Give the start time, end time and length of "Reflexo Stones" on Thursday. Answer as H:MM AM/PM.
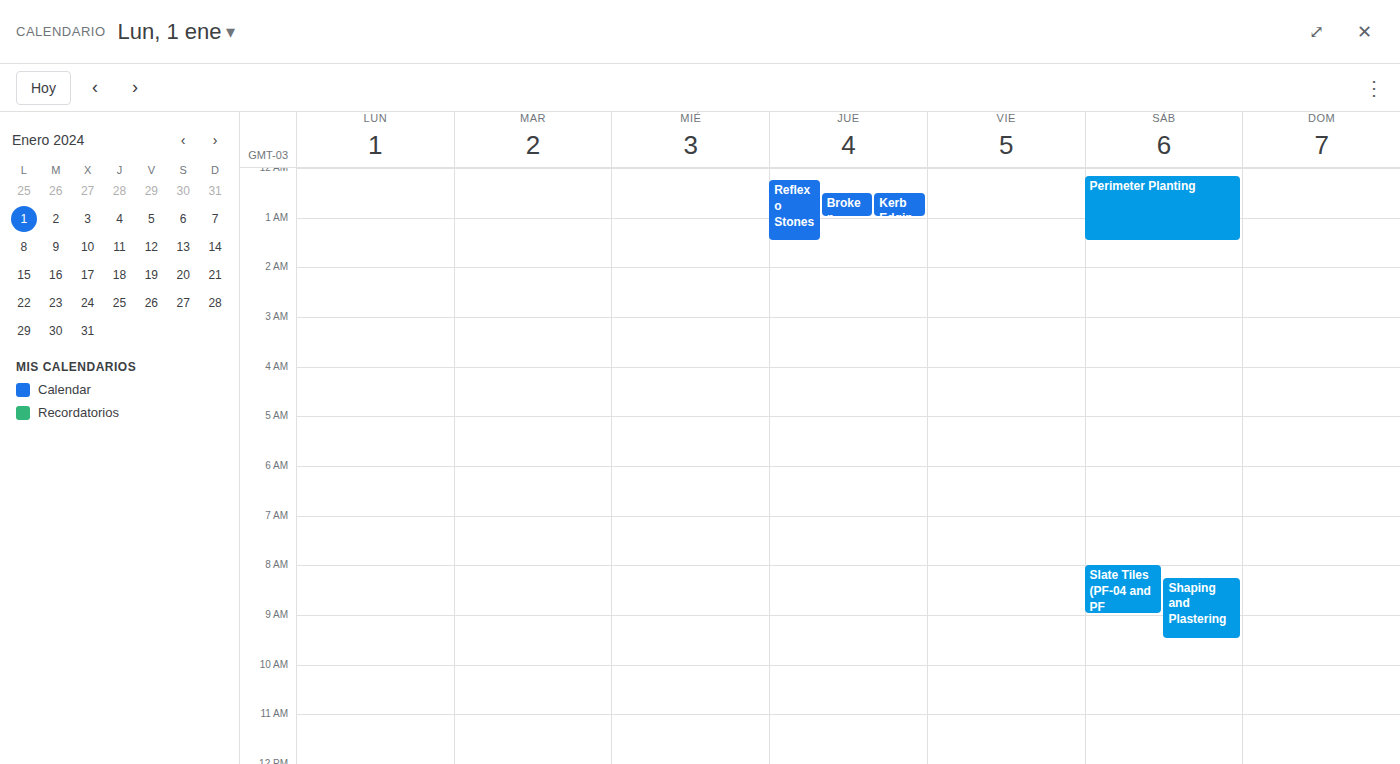
12:15 AM to 1:30 AM, 1 hour 15 minutes